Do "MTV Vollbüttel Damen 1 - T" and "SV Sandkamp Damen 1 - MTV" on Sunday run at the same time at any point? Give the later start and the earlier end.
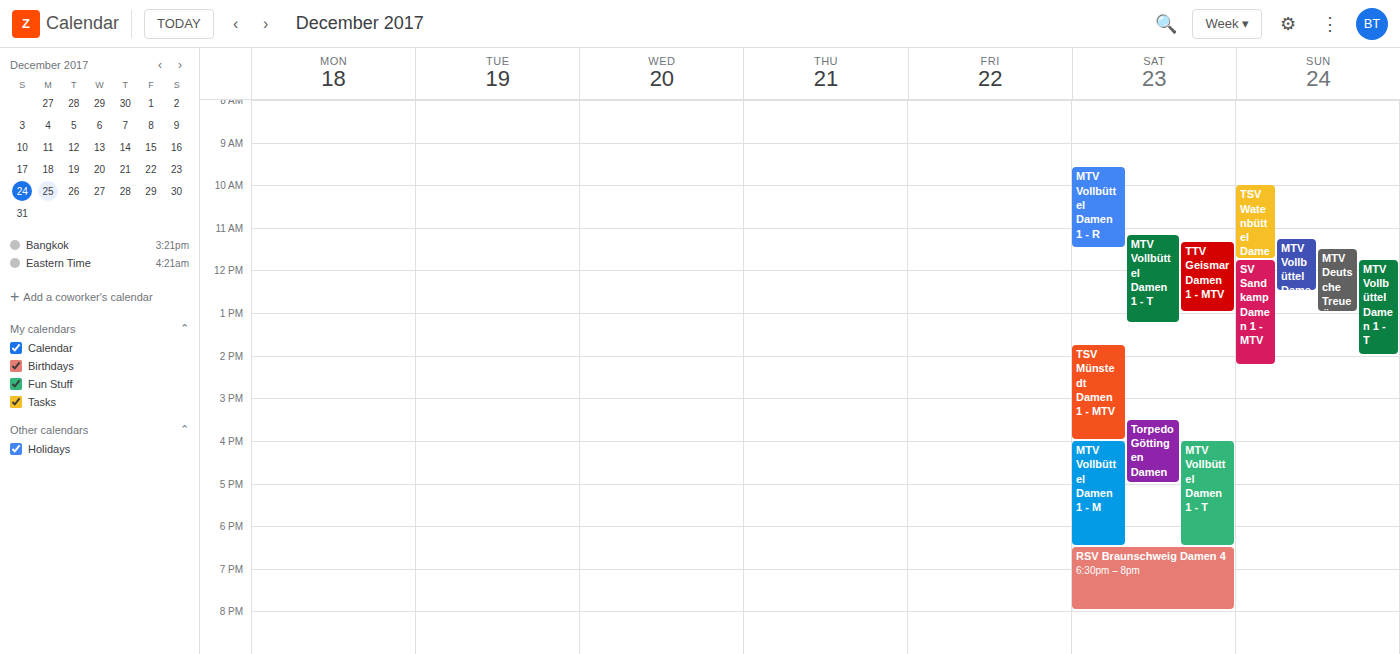
"MTV Vollbüttel Damen 1 - T" runs 11:45 to 14:00, inside "SV Sandkamp Damen 1 - MTV" -- they overlap.